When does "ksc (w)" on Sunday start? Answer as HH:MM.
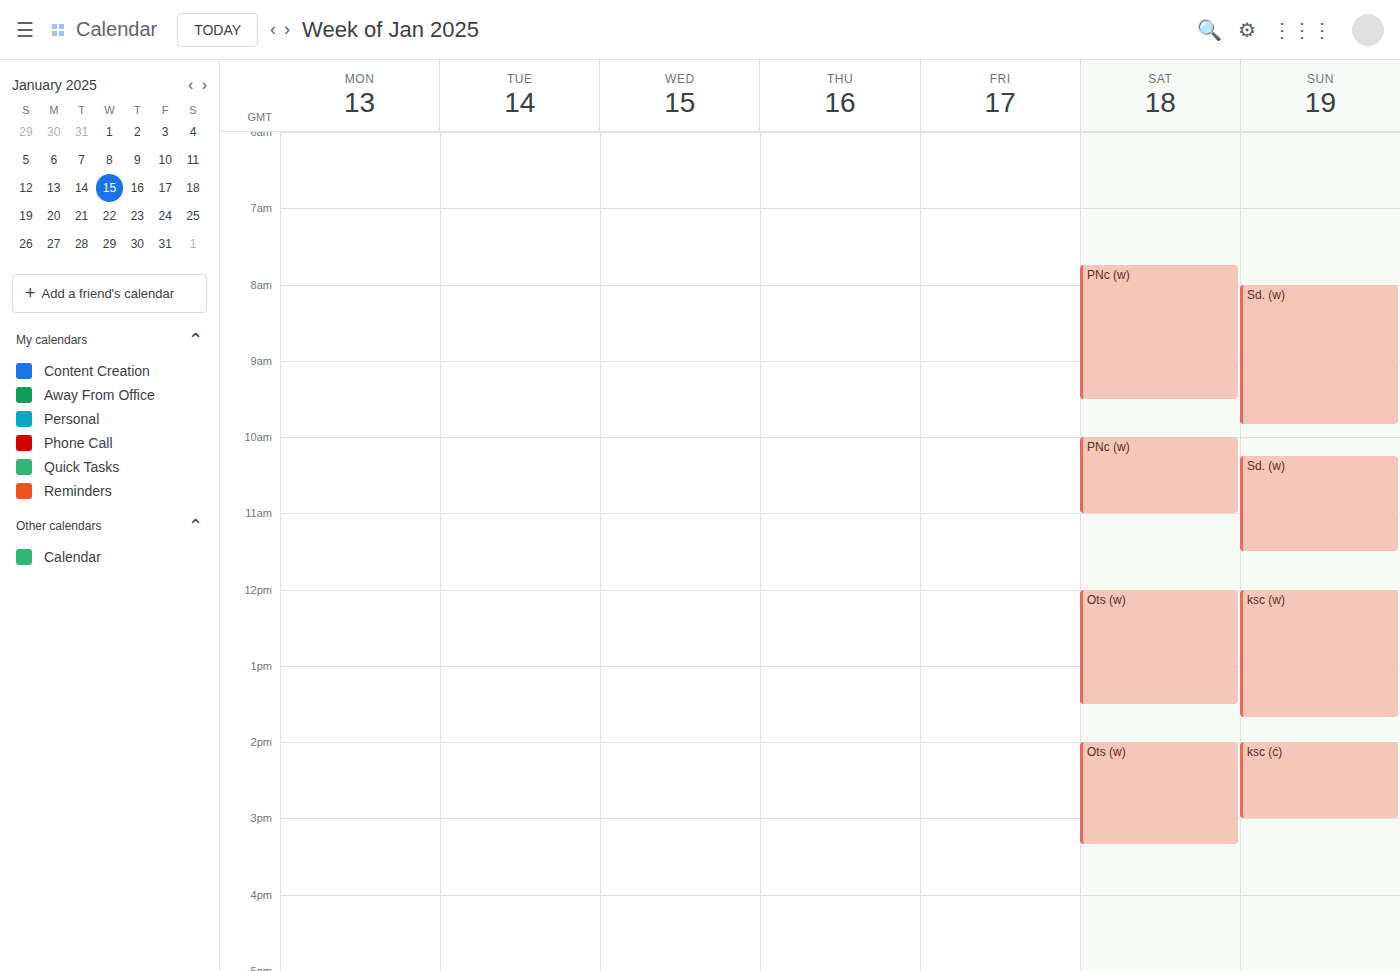
12:00